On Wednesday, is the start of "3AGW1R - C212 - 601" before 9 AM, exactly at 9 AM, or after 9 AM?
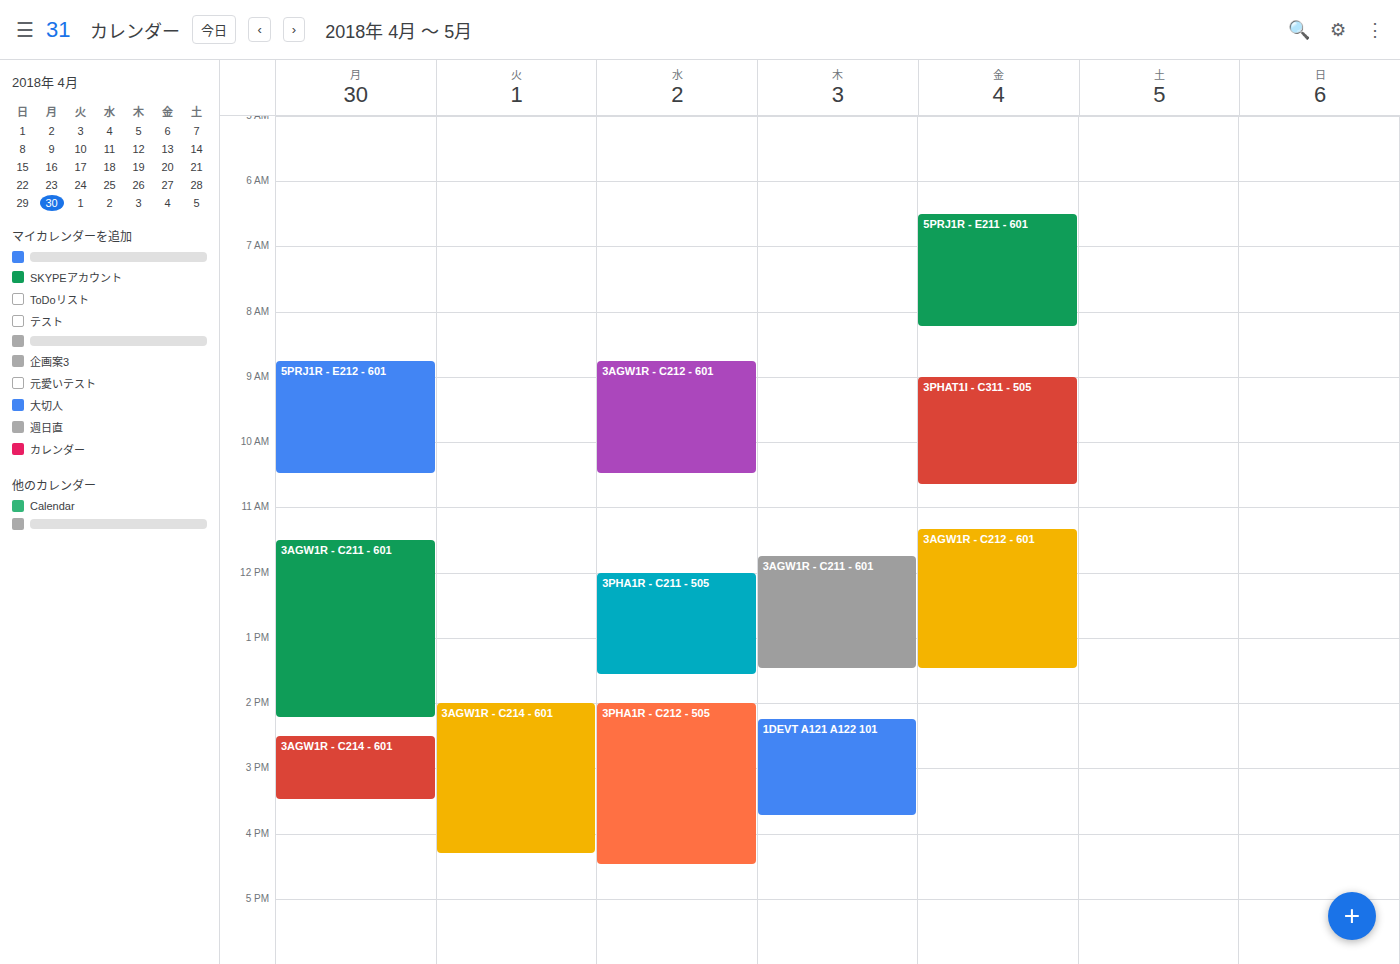
8:45 AM -- before 9 AM, 15 minutes above the 9 AM line.